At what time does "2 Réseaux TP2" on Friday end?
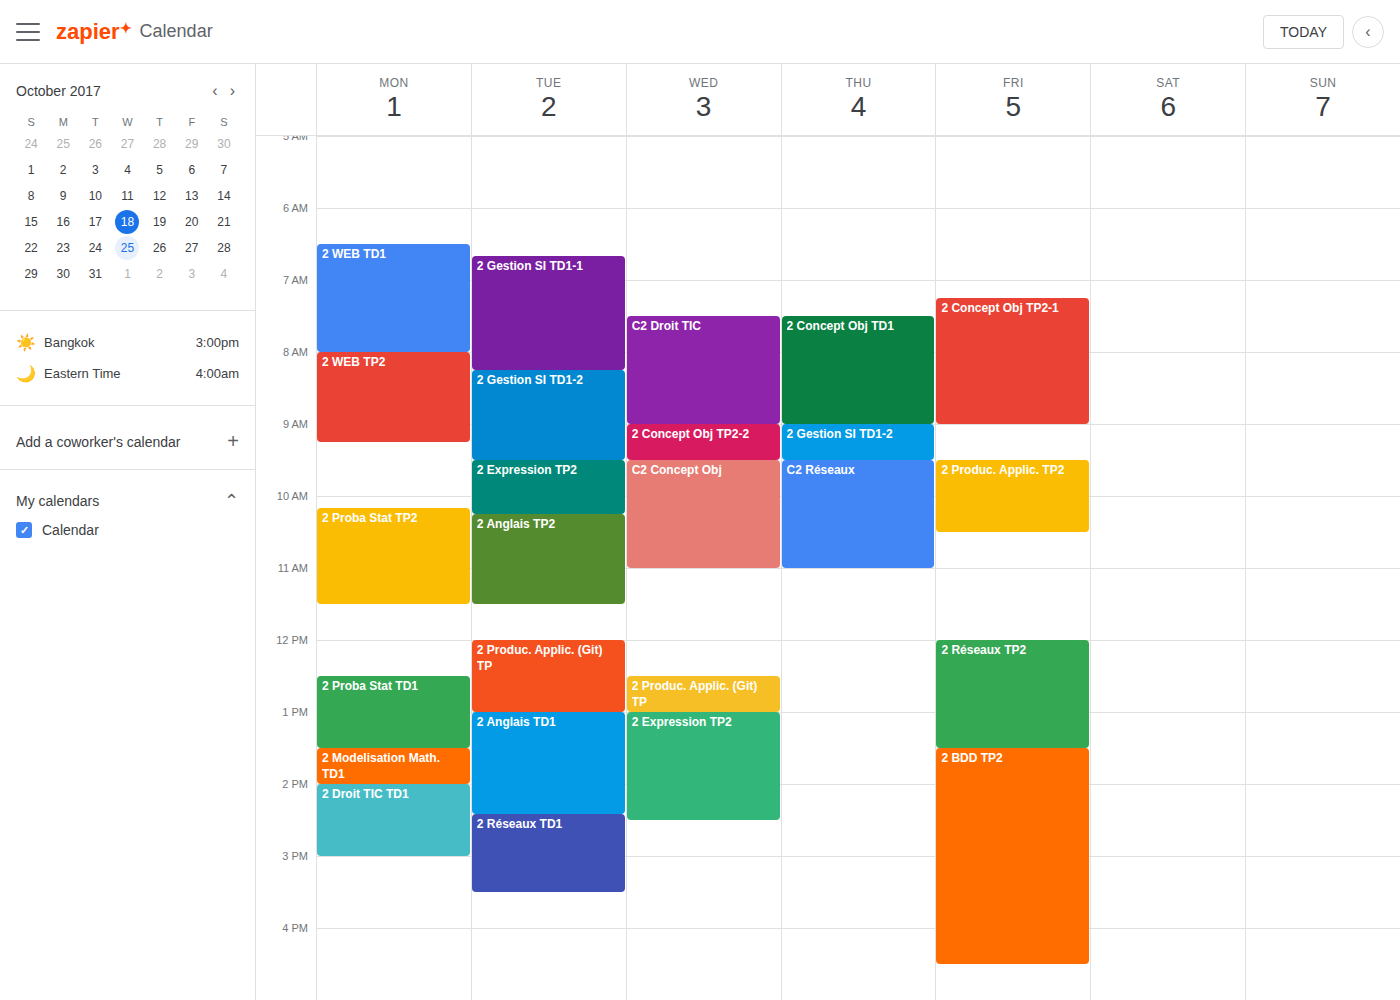
13:30